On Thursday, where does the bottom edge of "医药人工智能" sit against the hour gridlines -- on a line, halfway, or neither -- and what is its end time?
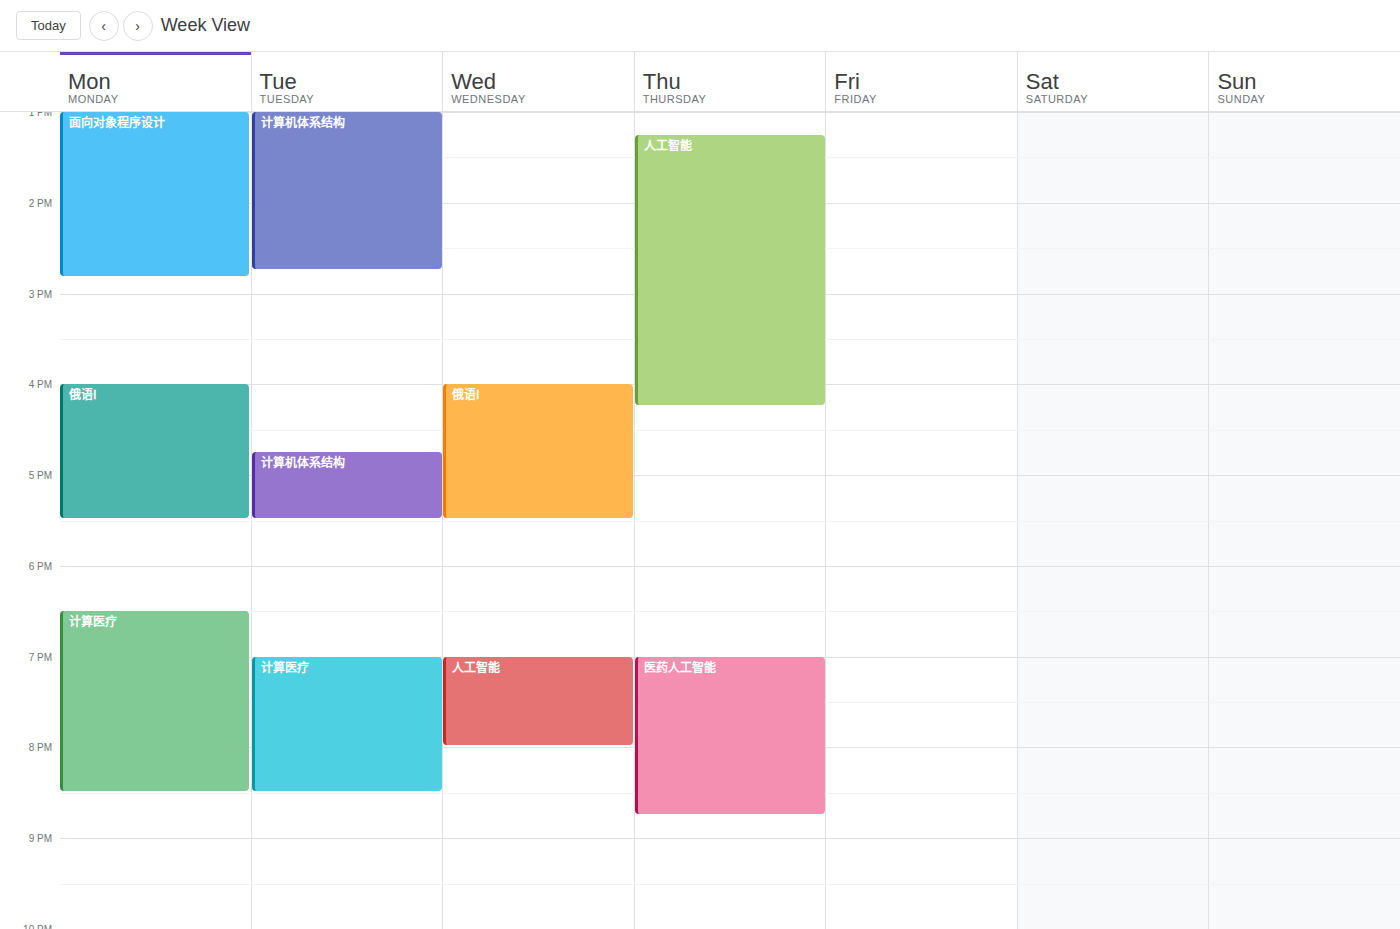
8:45 PM -- neither: three quarters of the way from the 8 PM line to the 9 PM line.